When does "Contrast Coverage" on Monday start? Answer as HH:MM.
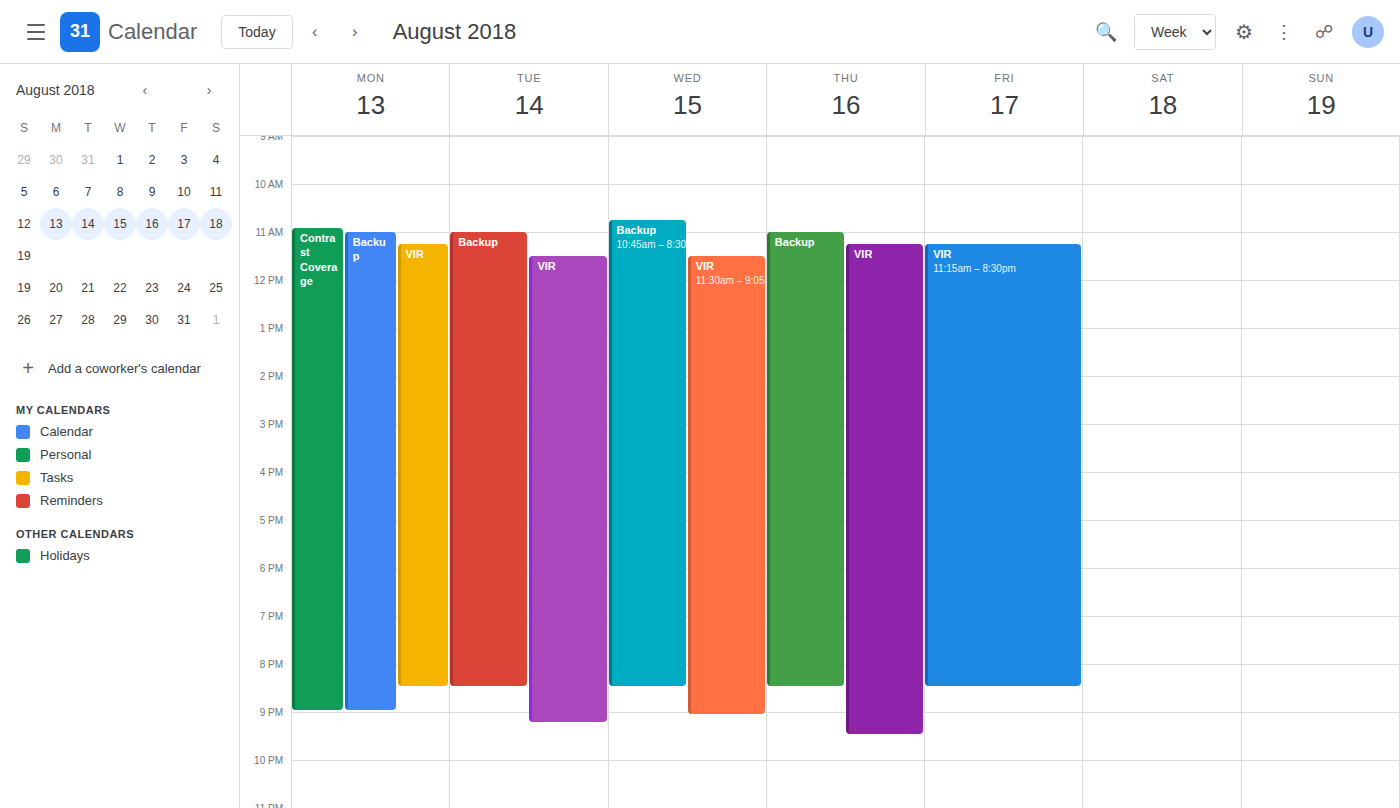
10:55